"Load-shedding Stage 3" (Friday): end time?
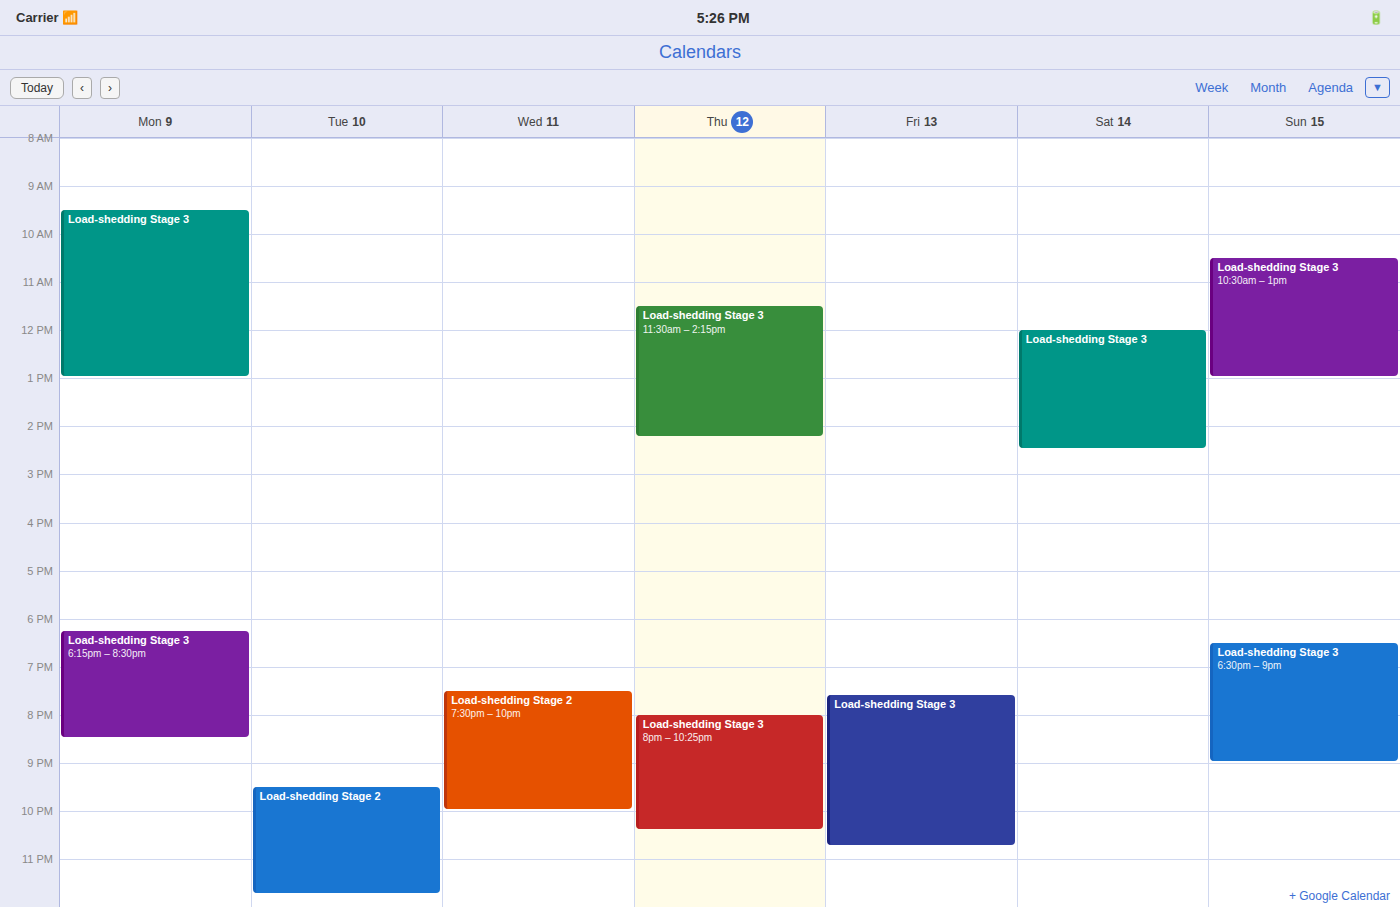
22:45